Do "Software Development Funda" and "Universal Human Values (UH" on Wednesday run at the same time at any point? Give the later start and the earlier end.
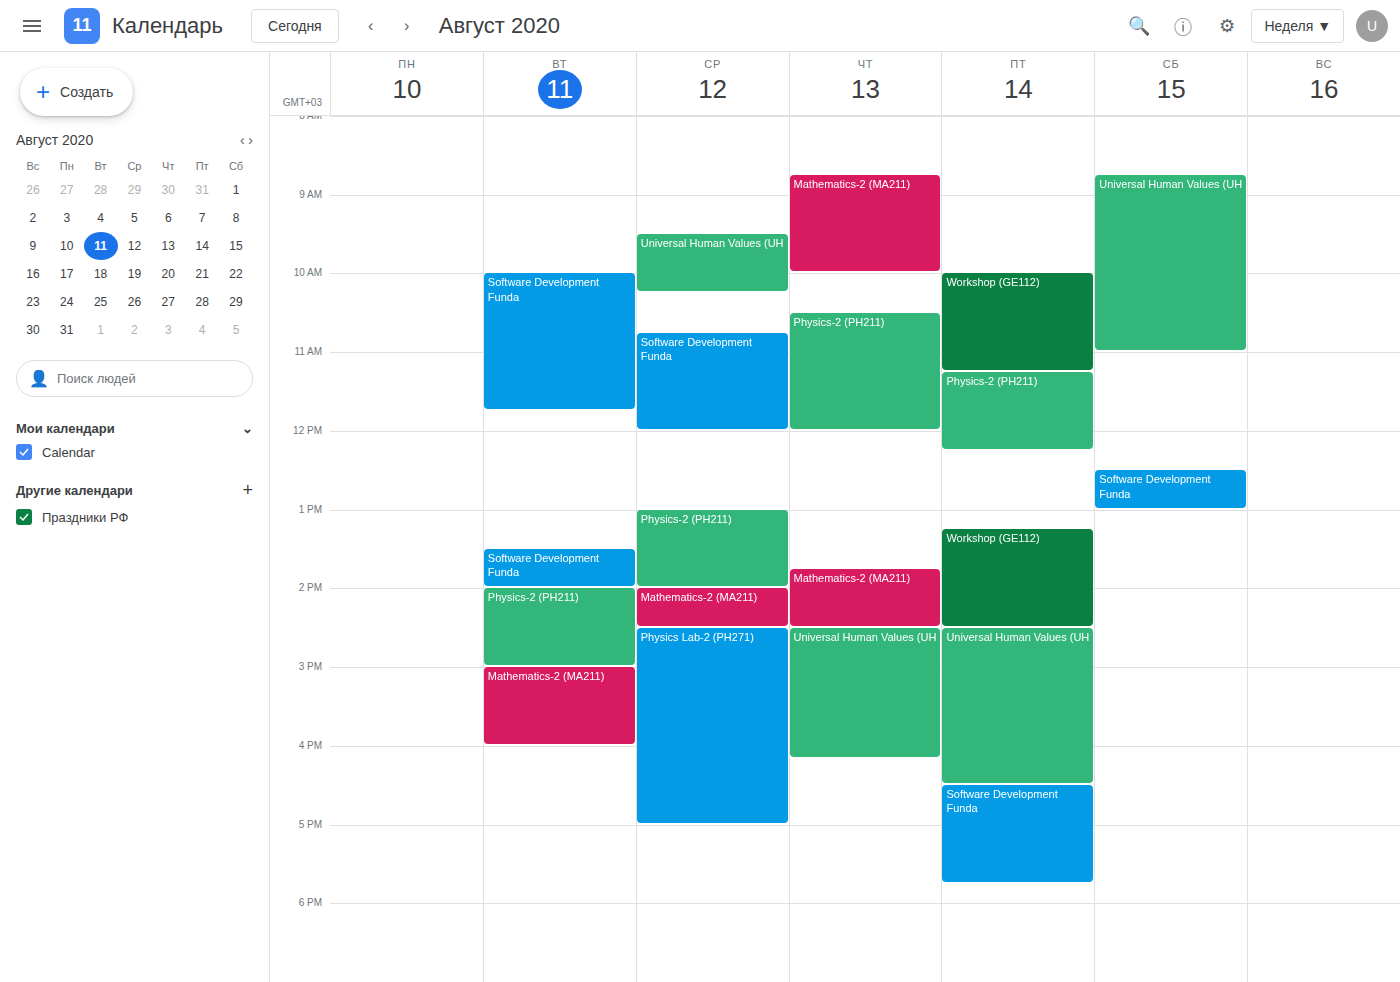
"Universal Human Values (UH" ends at 10:15 AM and "Software Development Funda" starts at 10:45 AM -- no overlap.